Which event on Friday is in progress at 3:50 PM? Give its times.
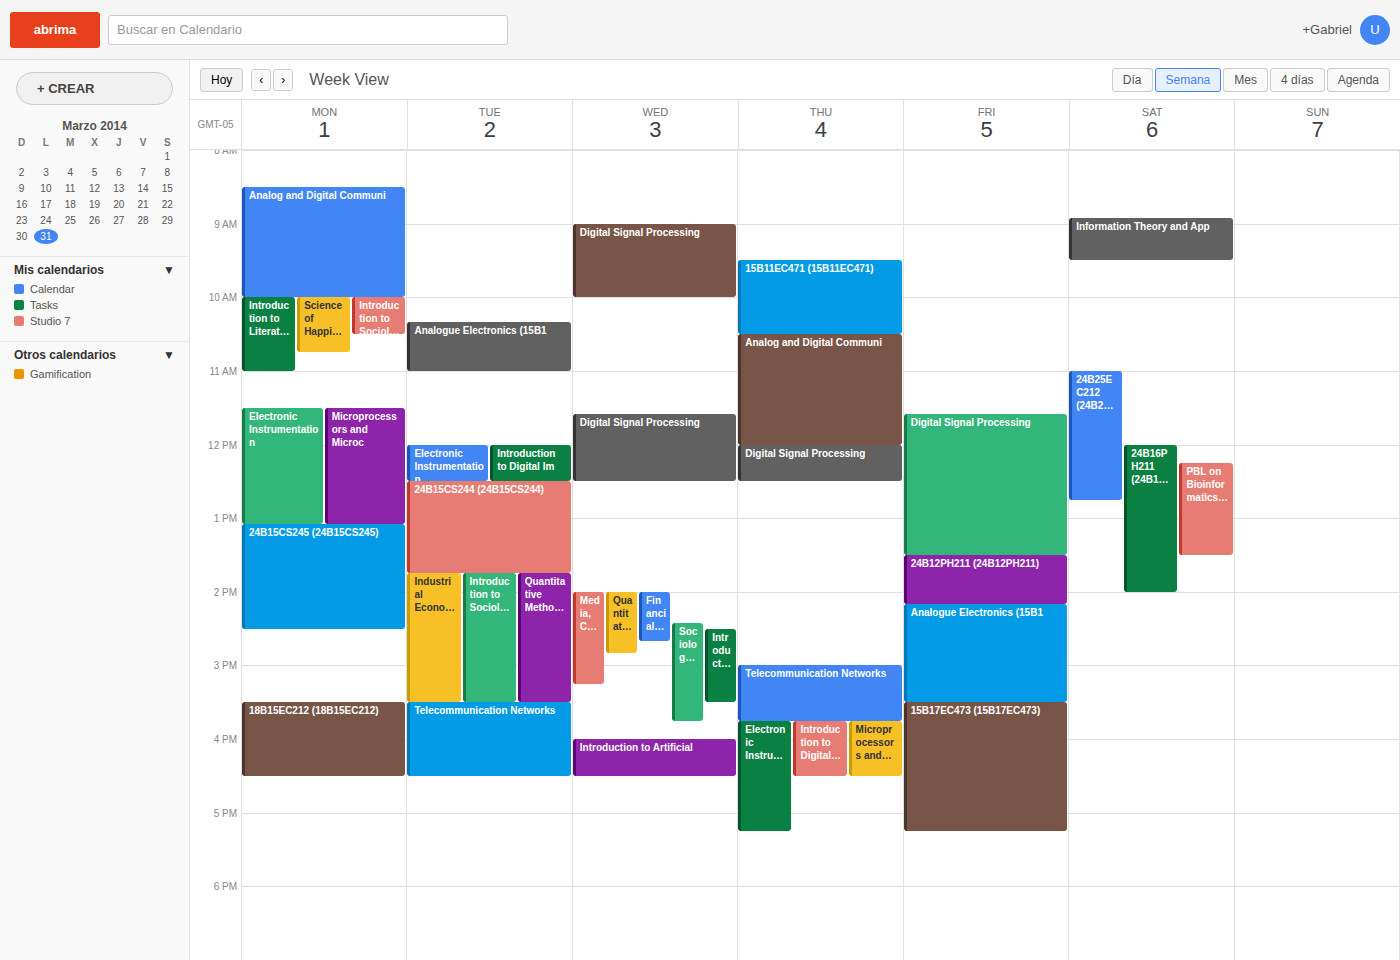
"15B17EC473 (15B17EC473)", 3:30 PM to 5:15 PM